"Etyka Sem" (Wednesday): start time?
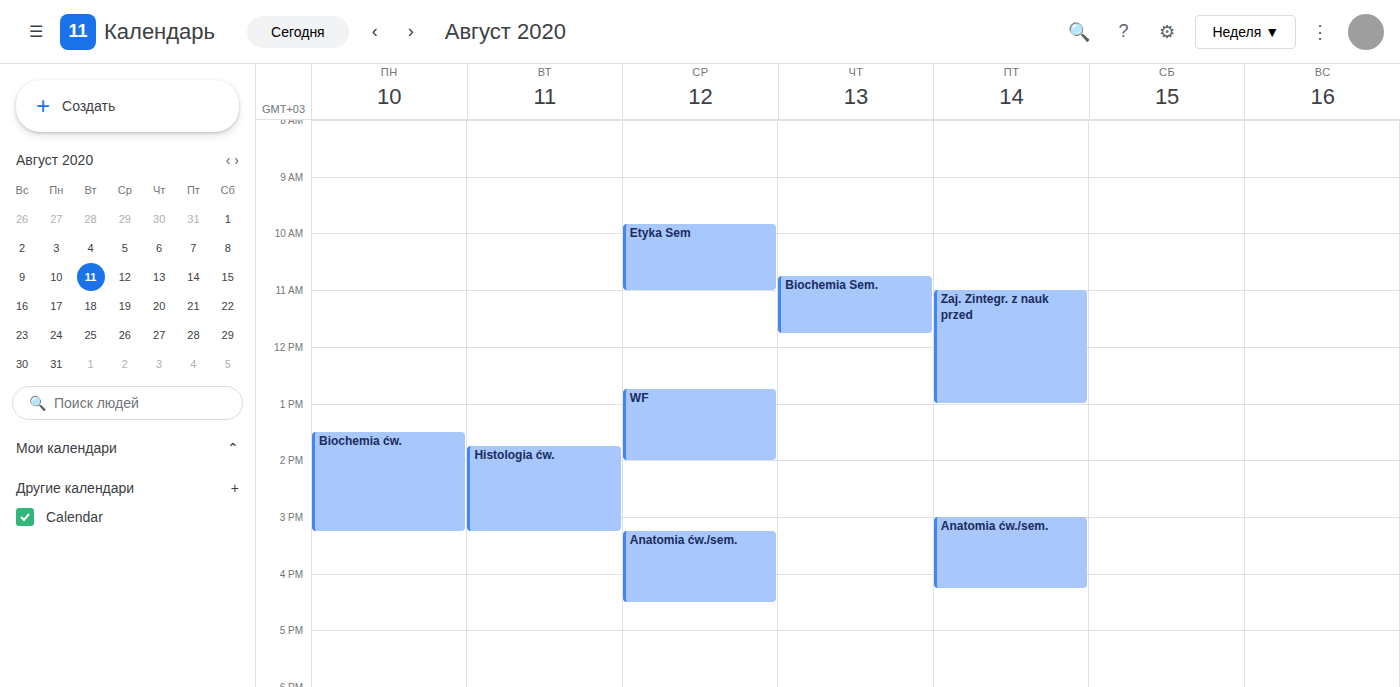
9:50 AM